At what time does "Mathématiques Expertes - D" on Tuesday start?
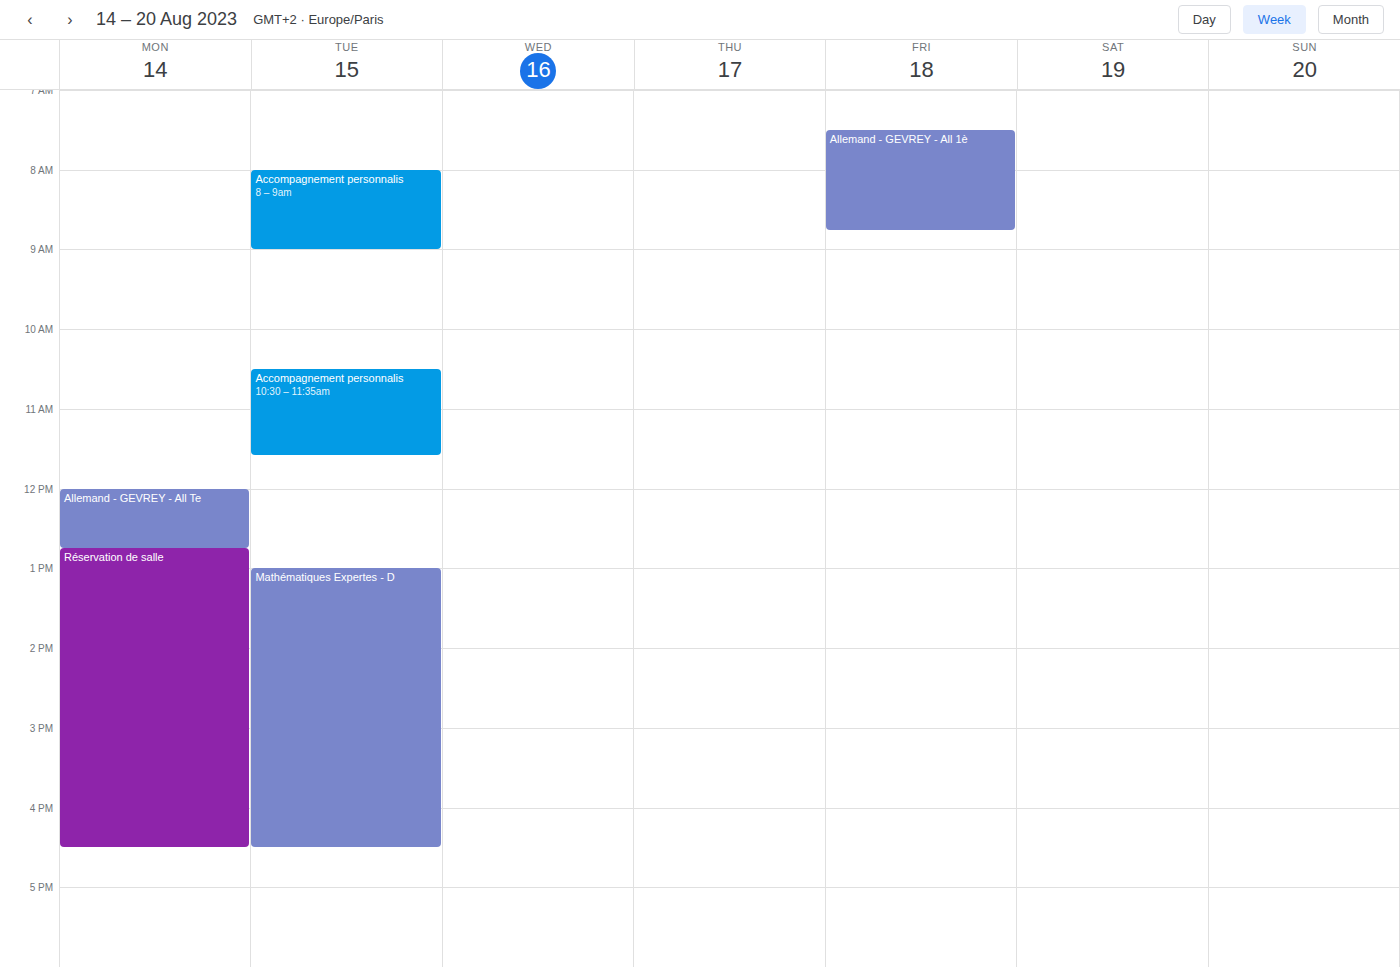
1:00 PM